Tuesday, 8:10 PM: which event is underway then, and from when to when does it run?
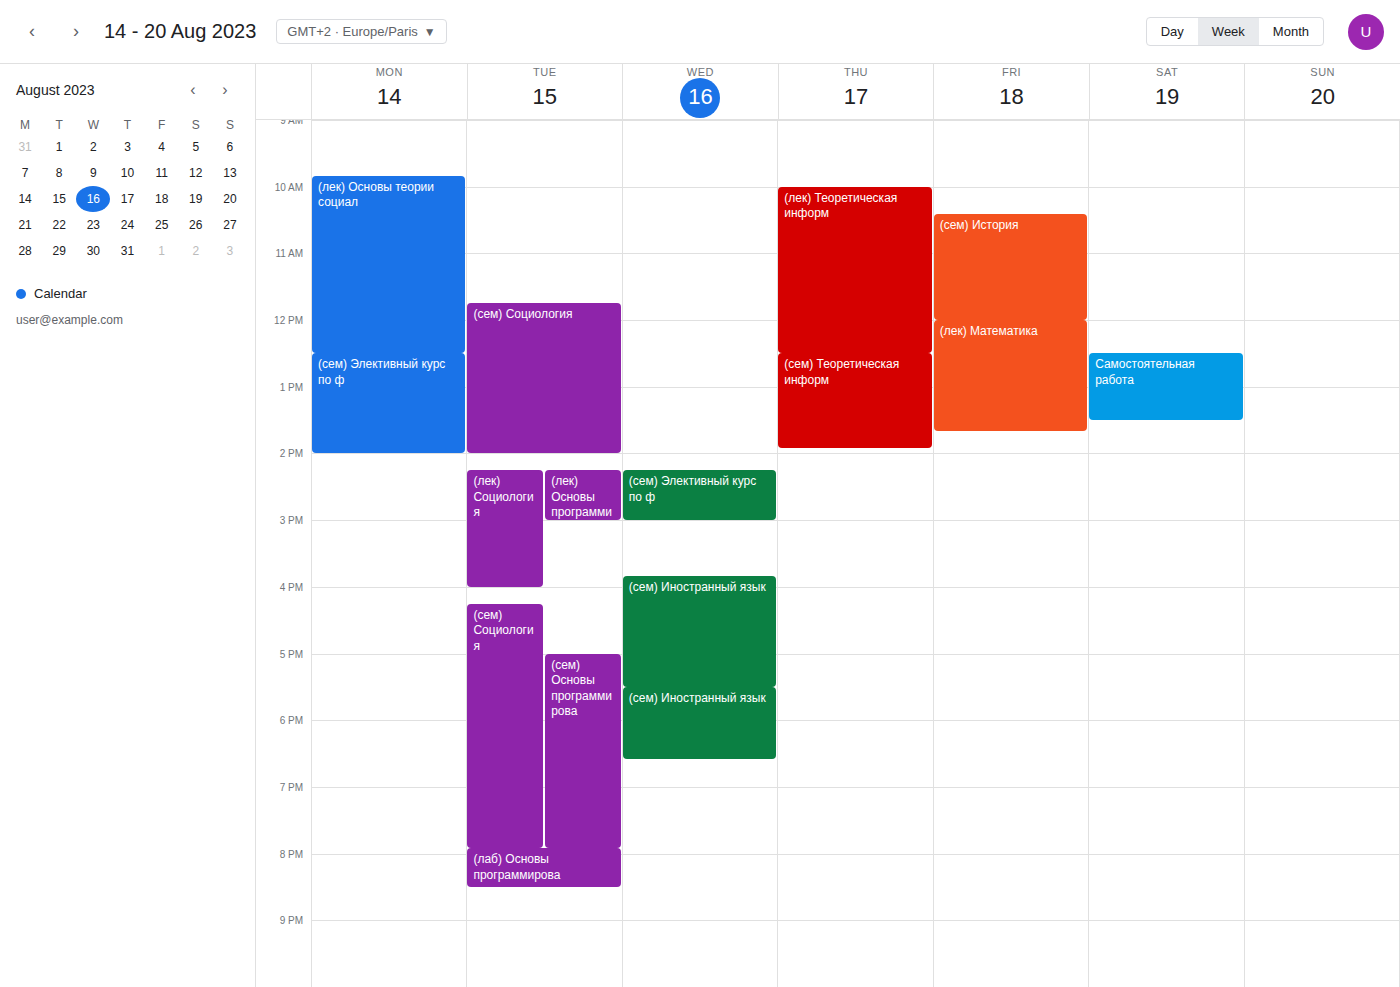
"(лаб) Основы программирова", 7:55 PM to 8:30 PM